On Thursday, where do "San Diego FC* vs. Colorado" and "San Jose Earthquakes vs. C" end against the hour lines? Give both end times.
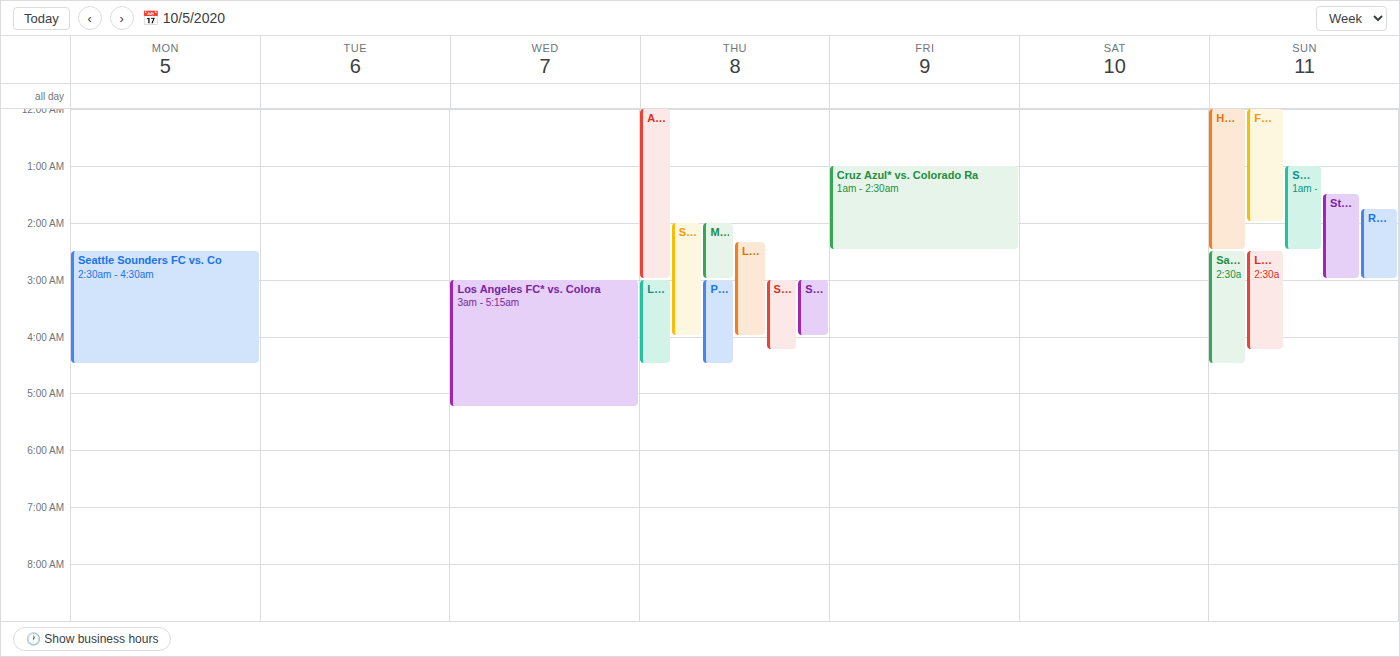
"San Diego FC* vs. Colorado": 4:00 AM, exactly on the 4 AM line. "San Jose Earthquakes vs. C": 4:15 AM, neither: a quarter of the way from the 4 AM line to the 5 AM line.